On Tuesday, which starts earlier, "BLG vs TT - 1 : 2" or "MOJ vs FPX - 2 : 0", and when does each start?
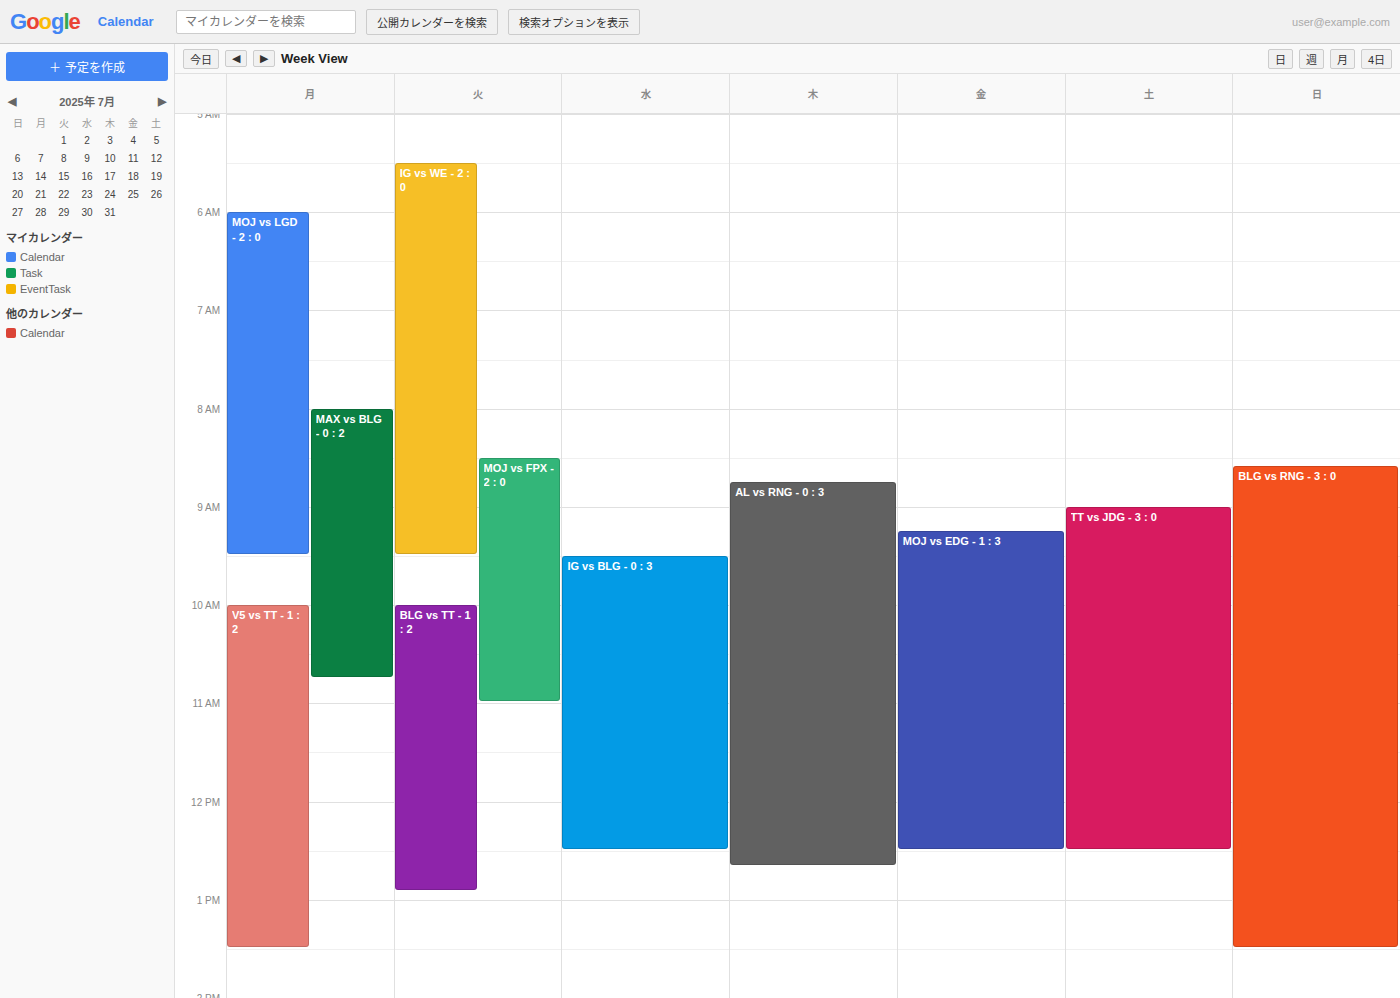
"MOJ vs FPX - 2 : 0" 8:30 AM; "BLG vs TT - 1 : 2" 10:00 AM.